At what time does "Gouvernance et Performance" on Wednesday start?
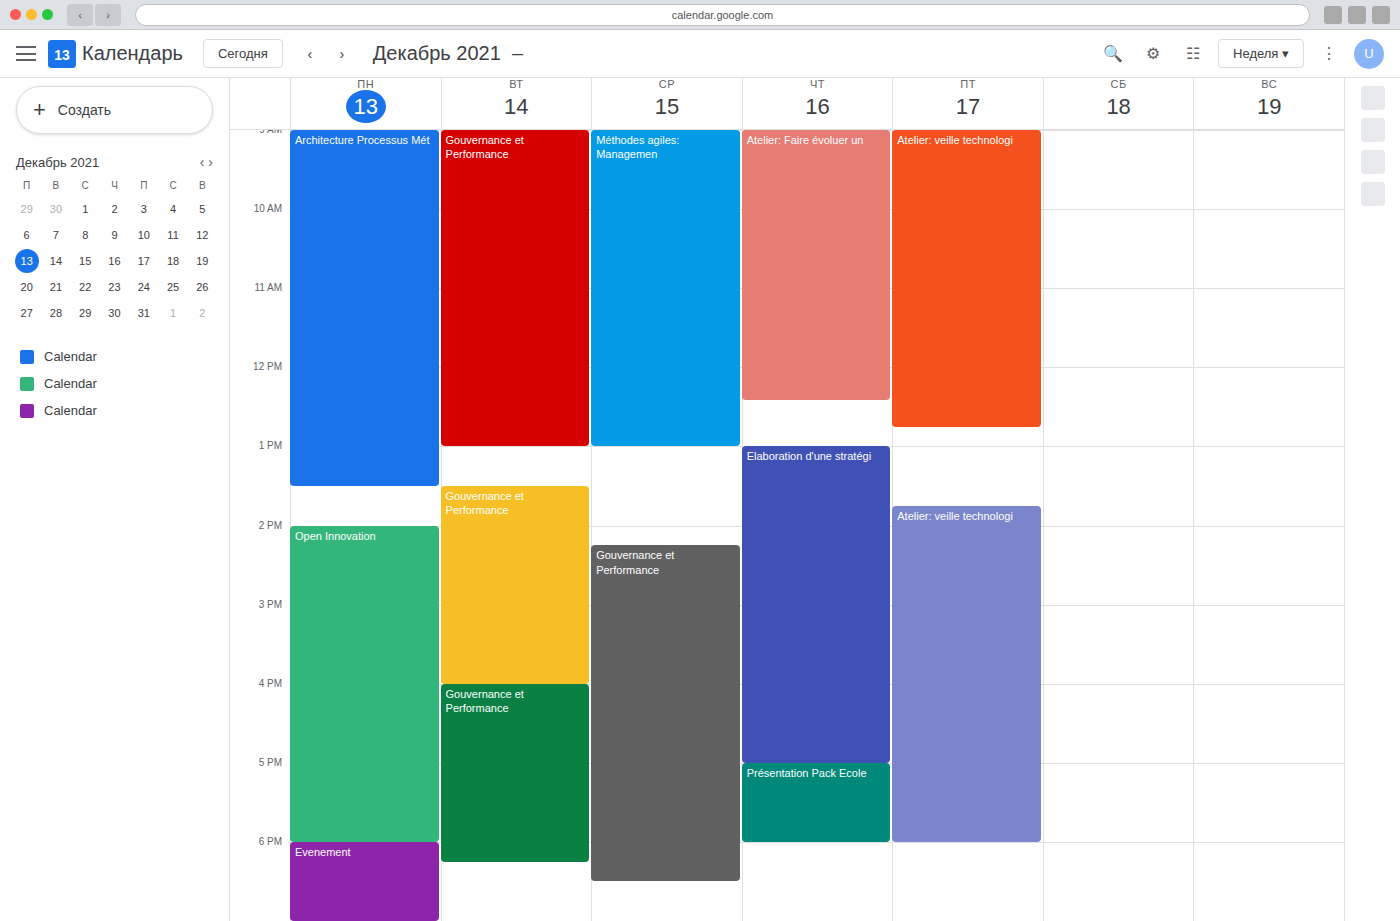
2:15 PM